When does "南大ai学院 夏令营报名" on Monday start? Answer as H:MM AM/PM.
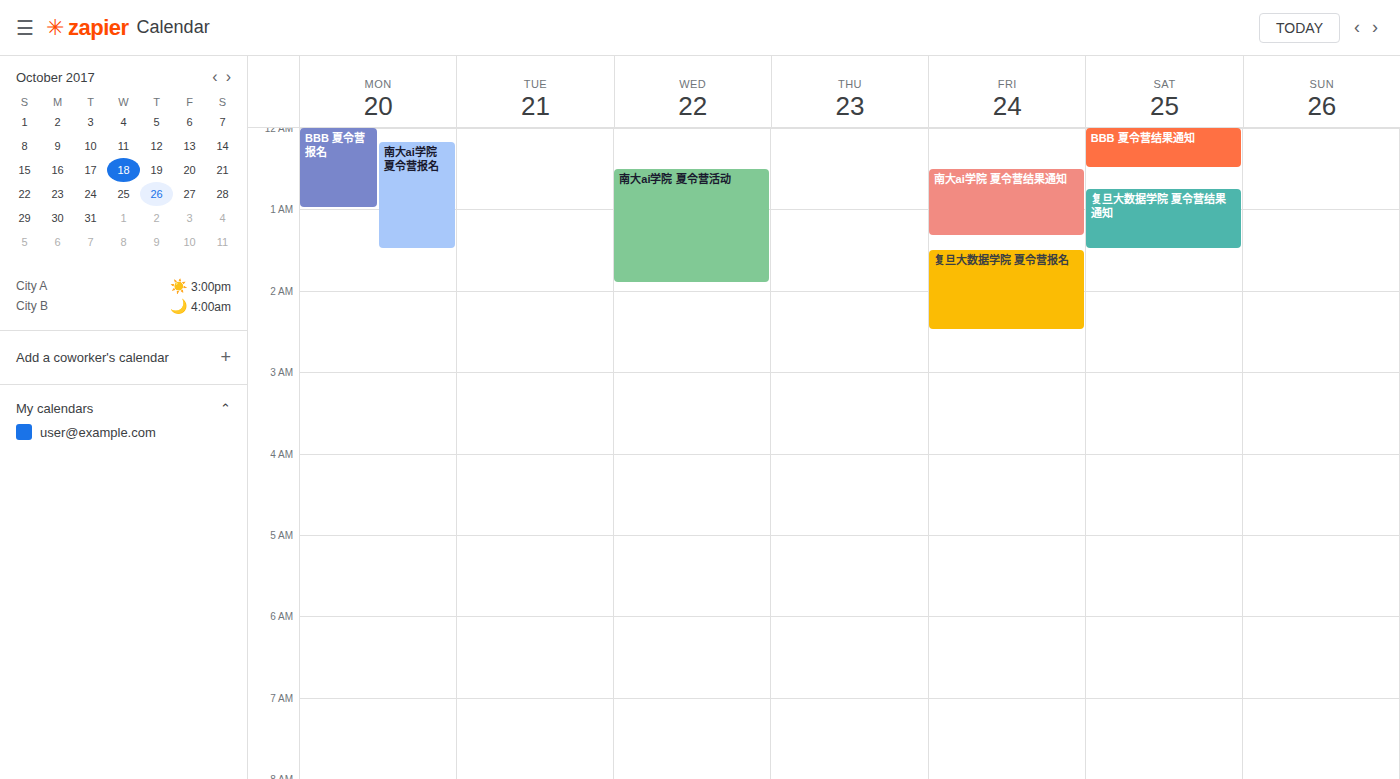
12:10 AM